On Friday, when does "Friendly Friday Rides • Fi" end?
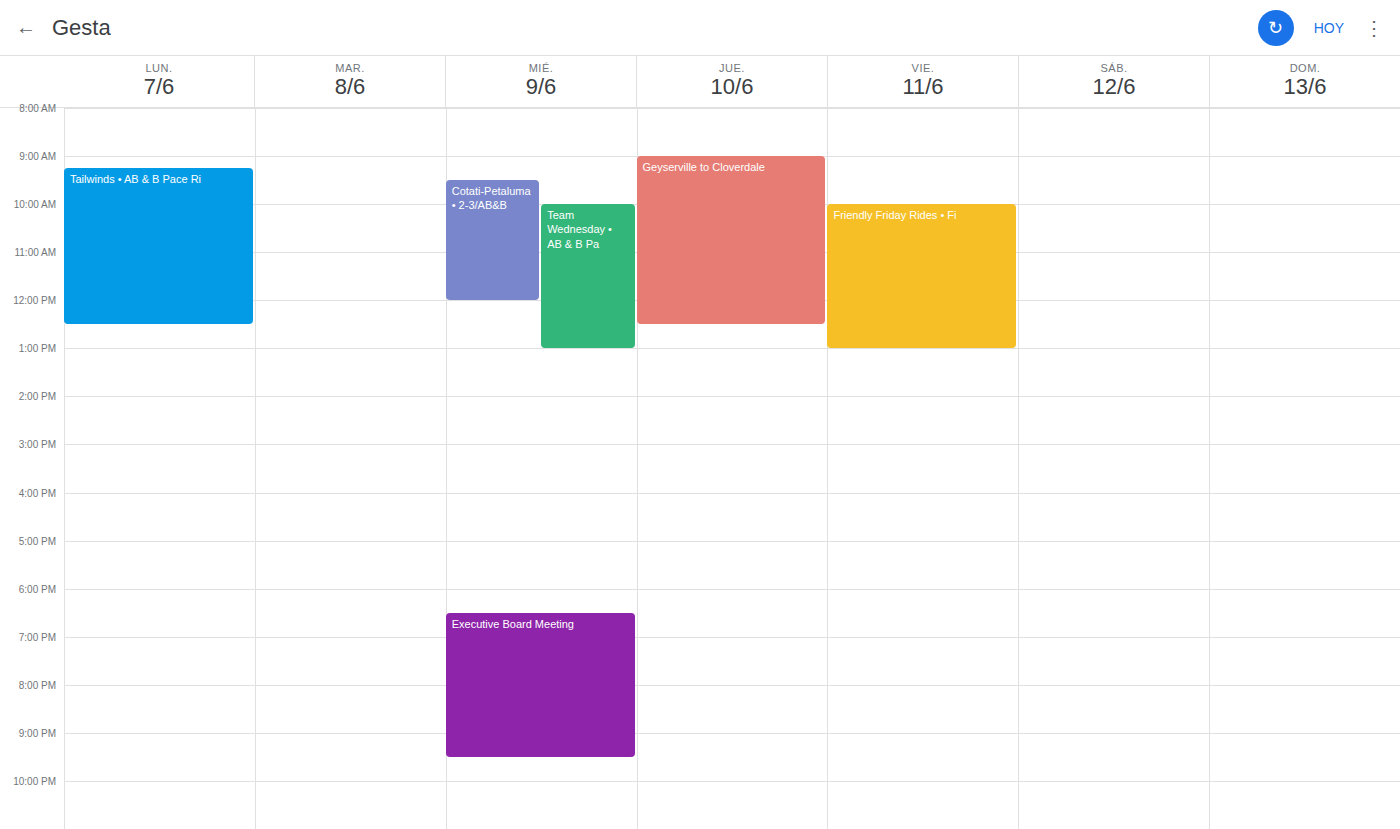
1:00 PM